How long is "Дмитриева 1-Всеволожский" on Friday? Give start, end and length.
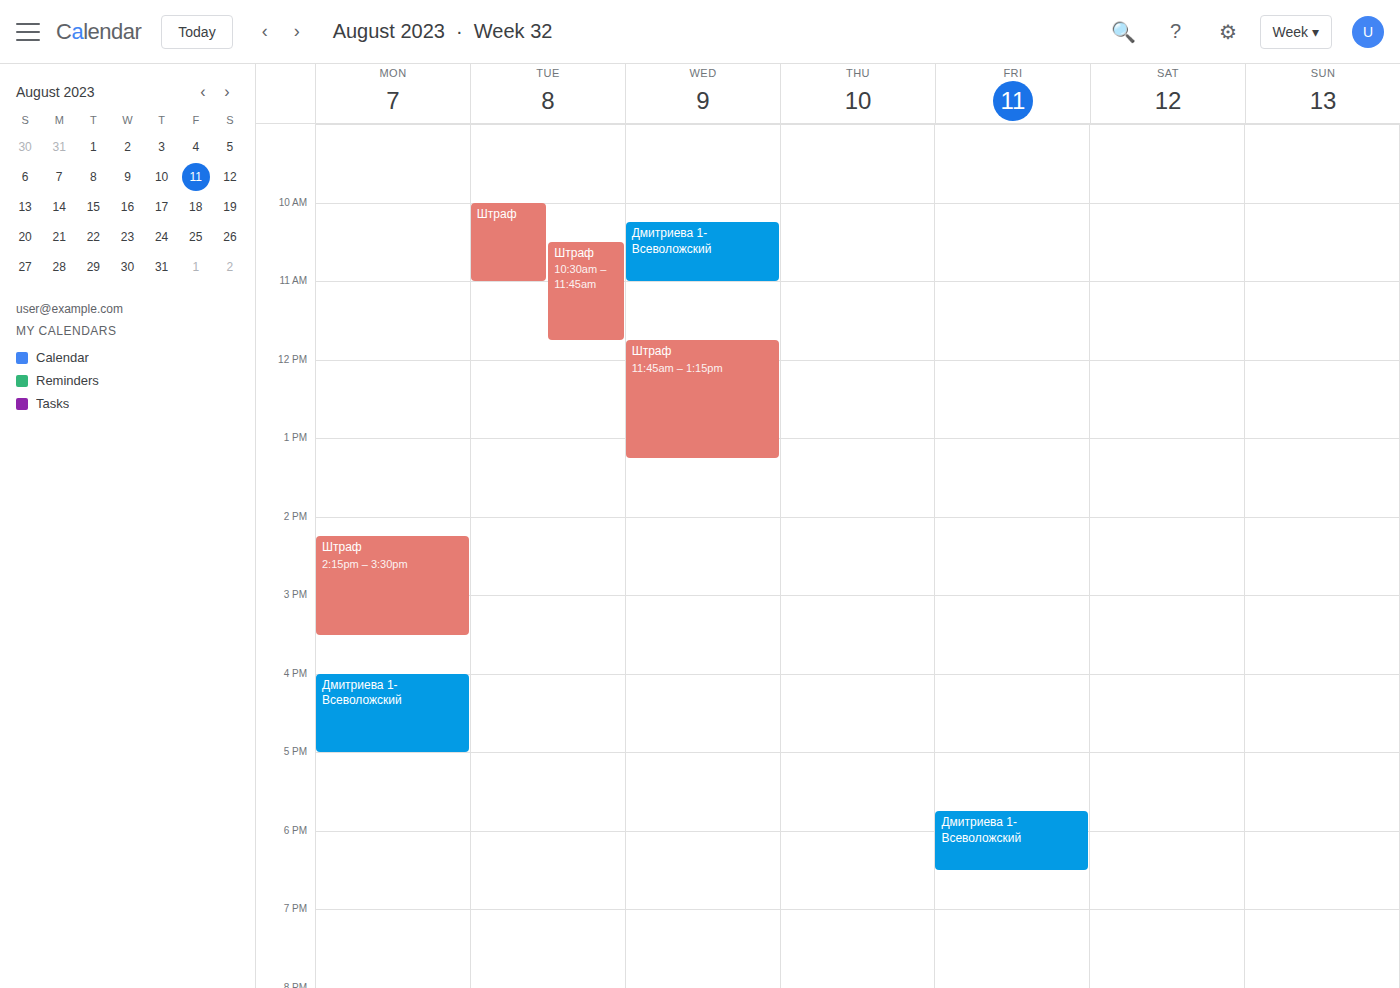
5:45 PM to 6:30 PM, 45 minutes